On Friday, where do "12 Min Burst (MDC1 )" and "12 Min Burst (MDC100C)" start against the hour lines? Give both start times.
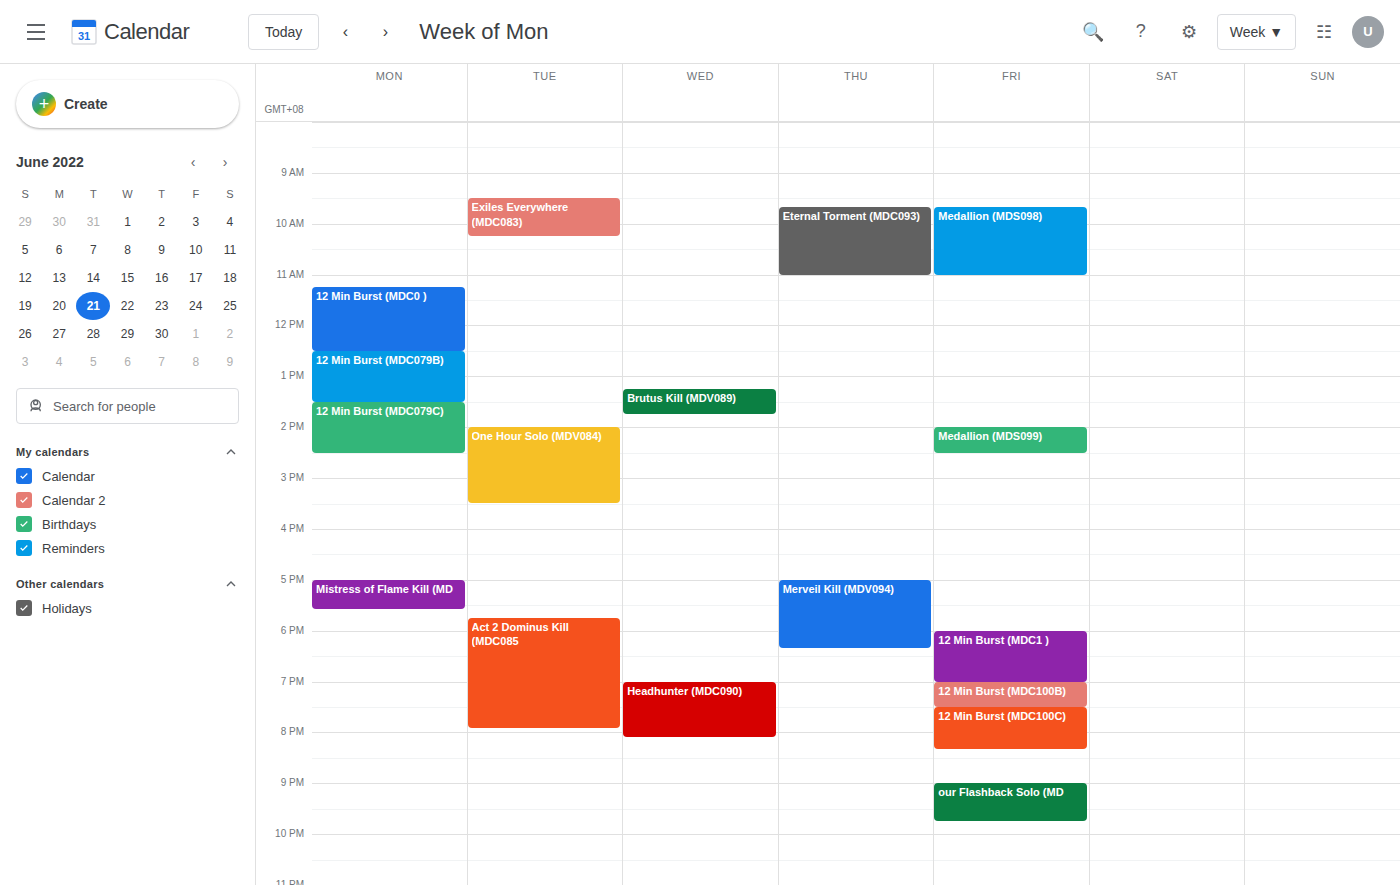
"12 Min Burst (MDC1 )": 6:00 PM, exactly on the 6 PM line. "12 Min Burst (MDC100C)": 7:30 PM, halfway between the 7 PM and 8 PM lines.